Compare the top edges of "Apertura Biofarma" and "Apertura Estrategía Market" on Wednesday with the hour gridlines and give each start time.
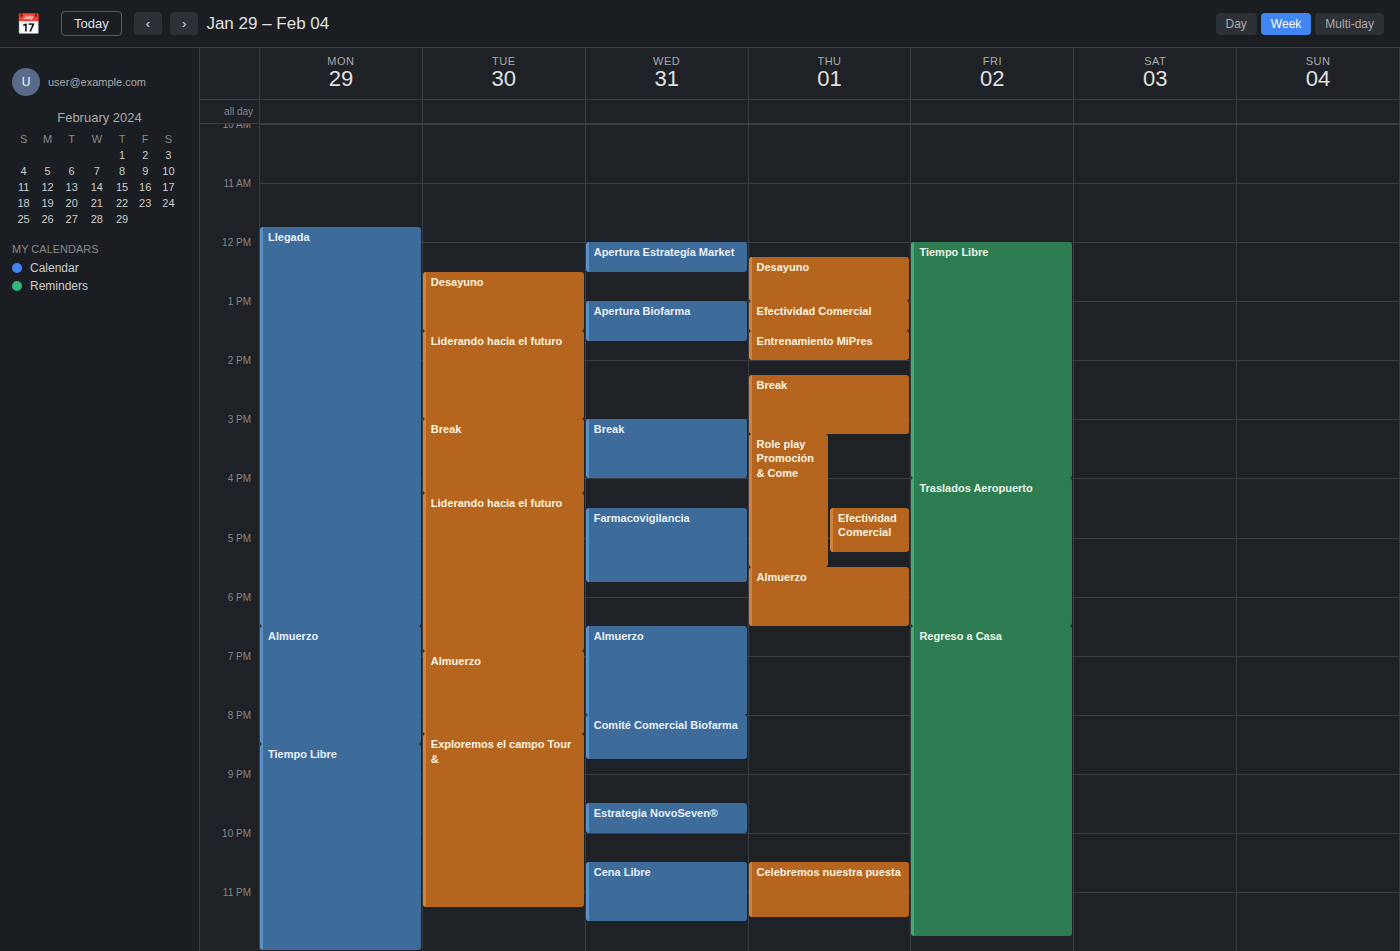
"Apertura Biofarma": 1:00 PM, exactly on the 1 PM line. "Apertura Estrategía Market": 12:00 PM, exactly on the 12 PM line.